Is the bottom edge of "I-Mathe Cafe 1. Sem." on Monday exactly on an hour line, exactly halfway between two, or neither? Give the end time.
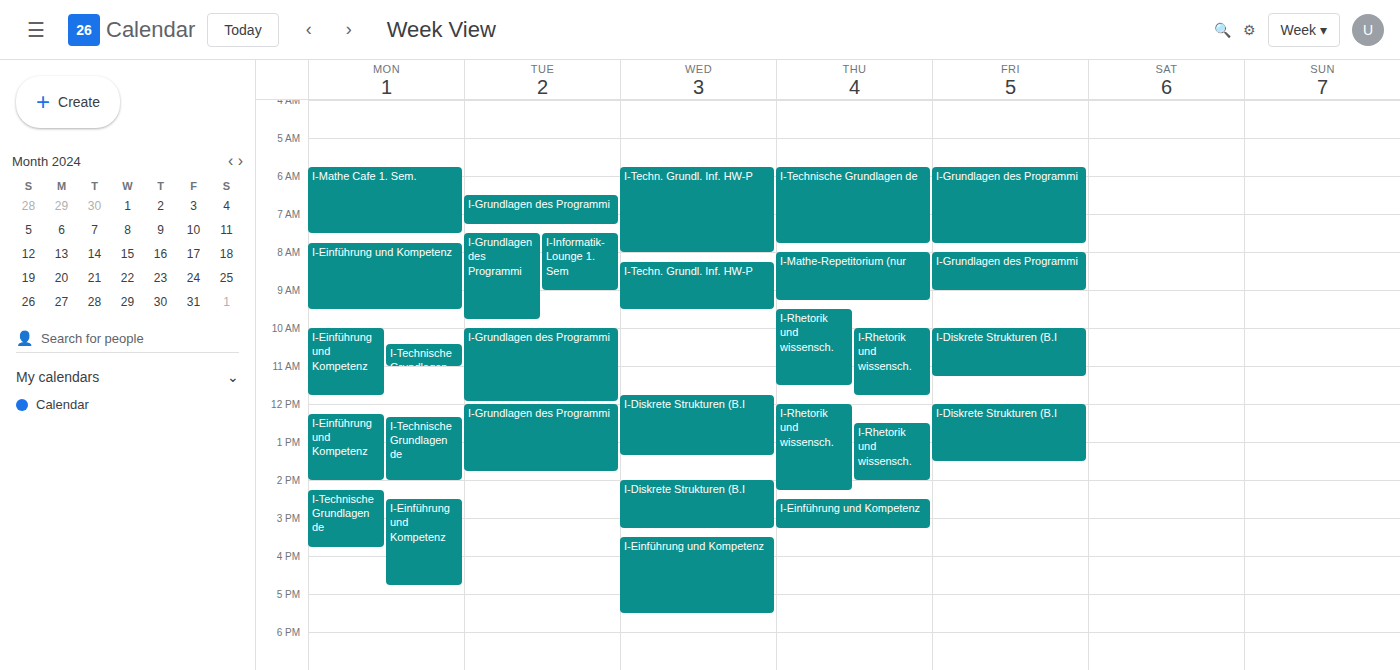
7:30 AM -- halfway between the 7 AM and 8 AM lines.